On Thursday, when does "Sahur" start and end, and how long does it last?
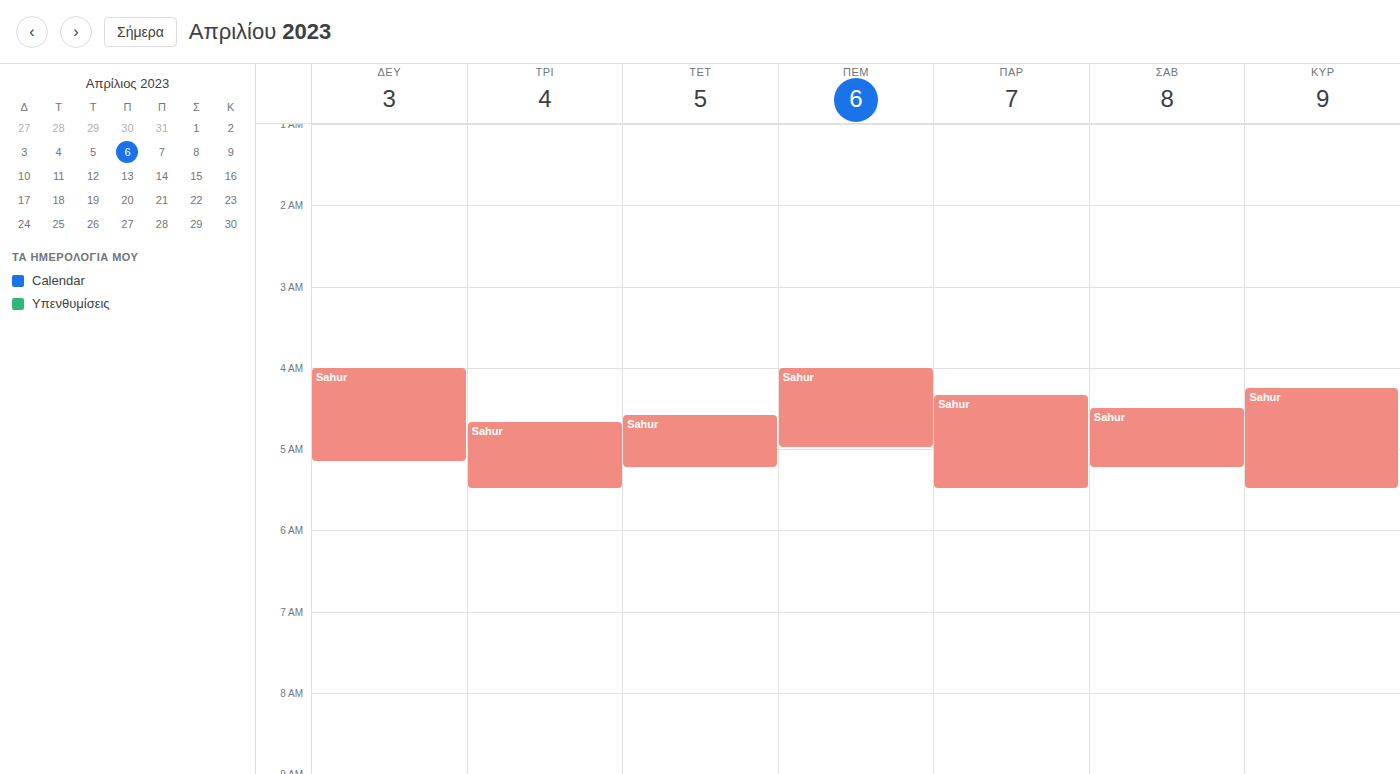
4:00 AM to 5:00 AM, 1 hour